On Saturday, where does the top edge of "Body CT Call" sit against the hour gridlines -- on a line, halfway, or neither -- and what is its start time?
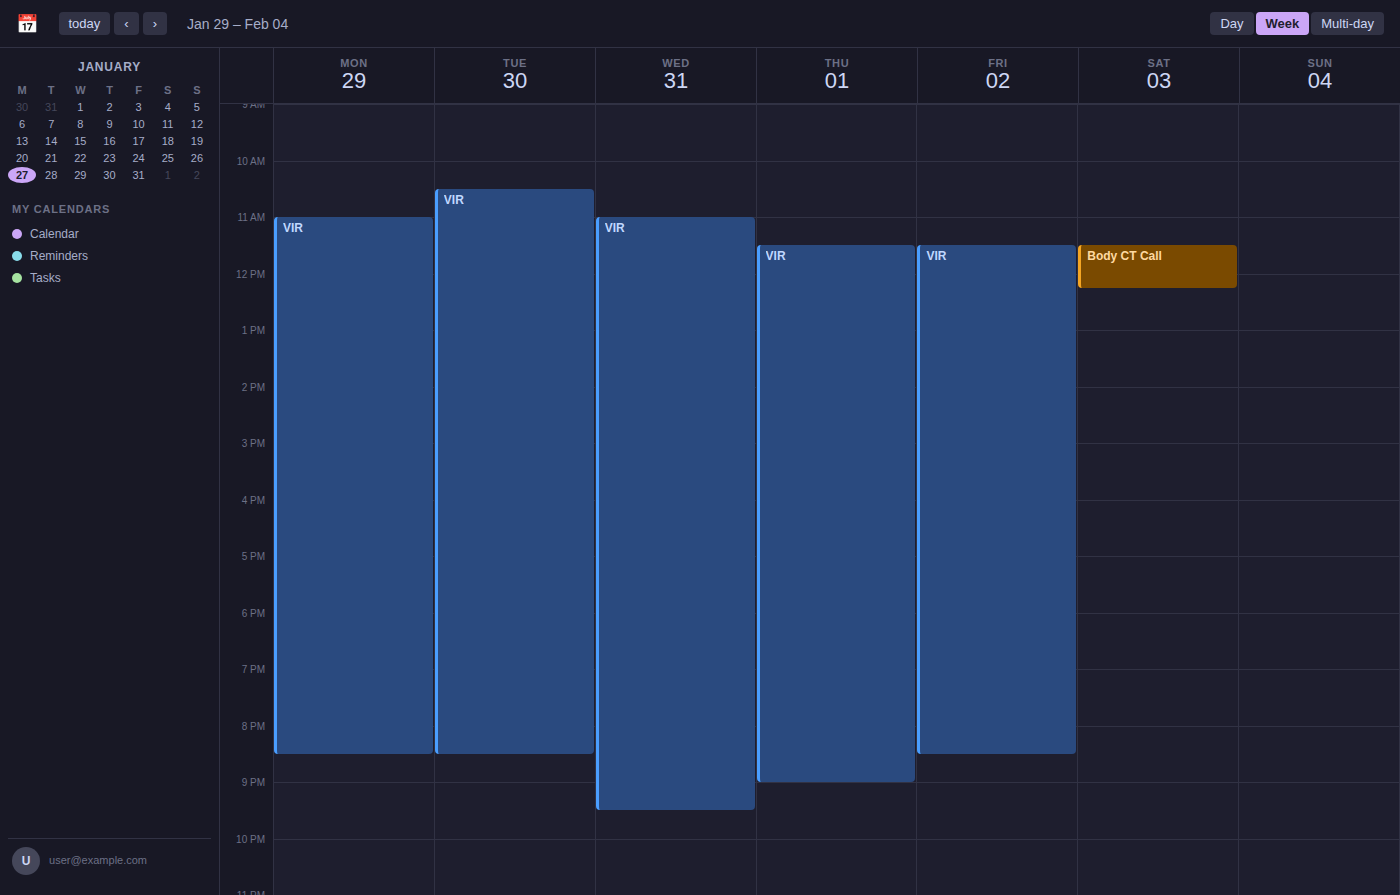
11:30 AM -- halfway between the 11 AM and 12 PM lines.